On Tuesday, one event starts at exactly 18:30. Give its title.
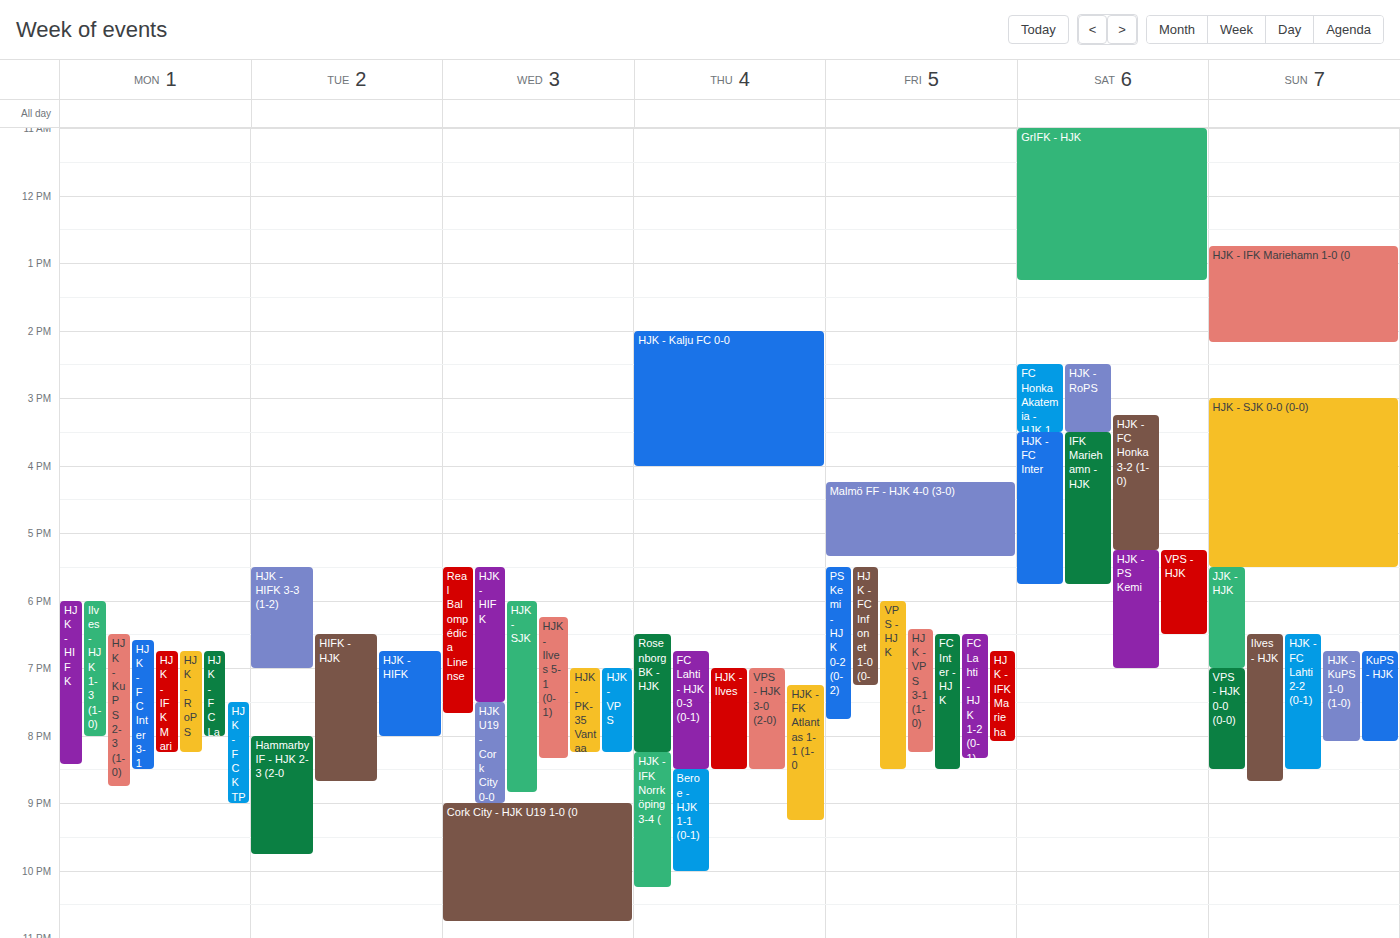
"HIFK - HJK"